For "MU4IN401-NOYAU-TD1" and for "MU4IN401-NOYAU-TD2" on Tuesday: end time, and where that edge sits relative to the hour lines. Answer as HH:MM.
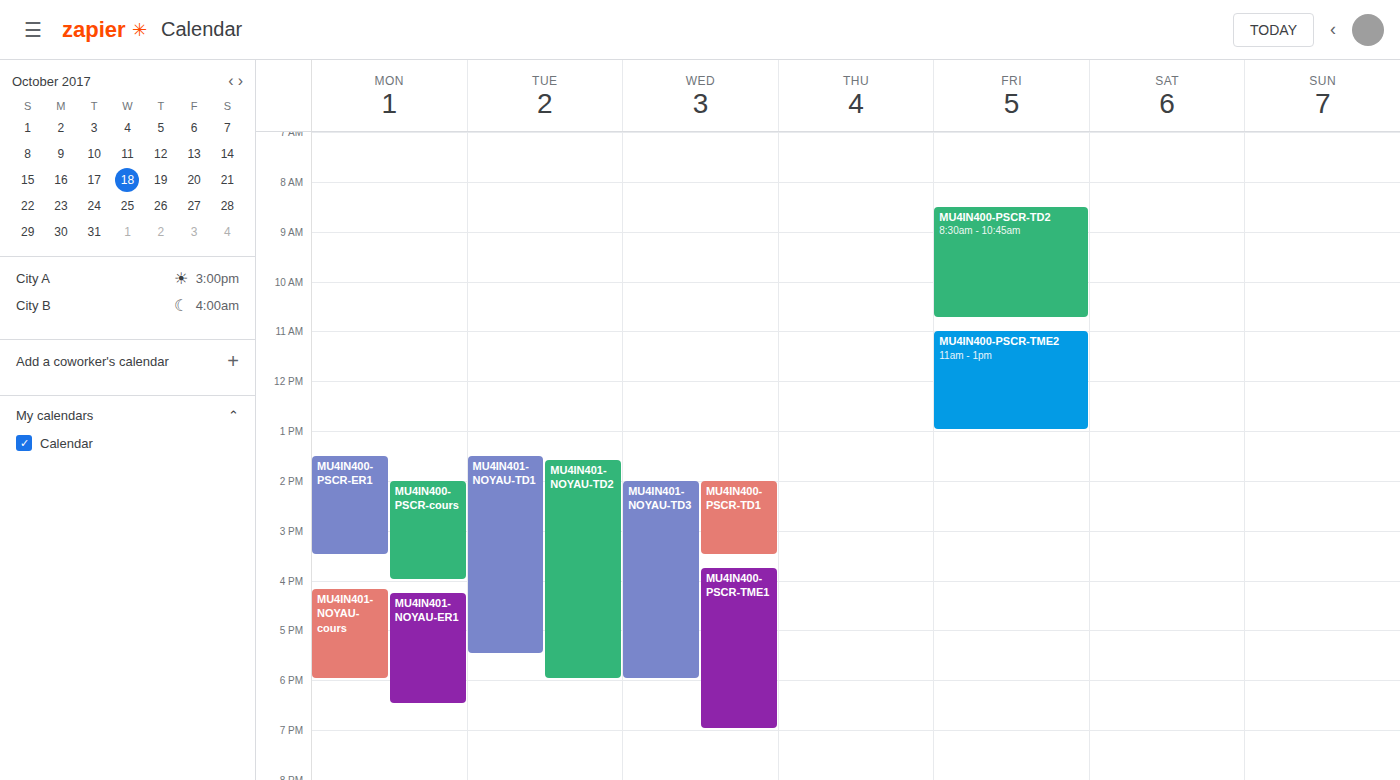
"MU4IN401-NOYAU-TD1": 17:30, halfway between the 17:00 and 18:00 lines. "MU4IN401-NOYAU-TD2": 18:00, exactly on the 18:00 line.